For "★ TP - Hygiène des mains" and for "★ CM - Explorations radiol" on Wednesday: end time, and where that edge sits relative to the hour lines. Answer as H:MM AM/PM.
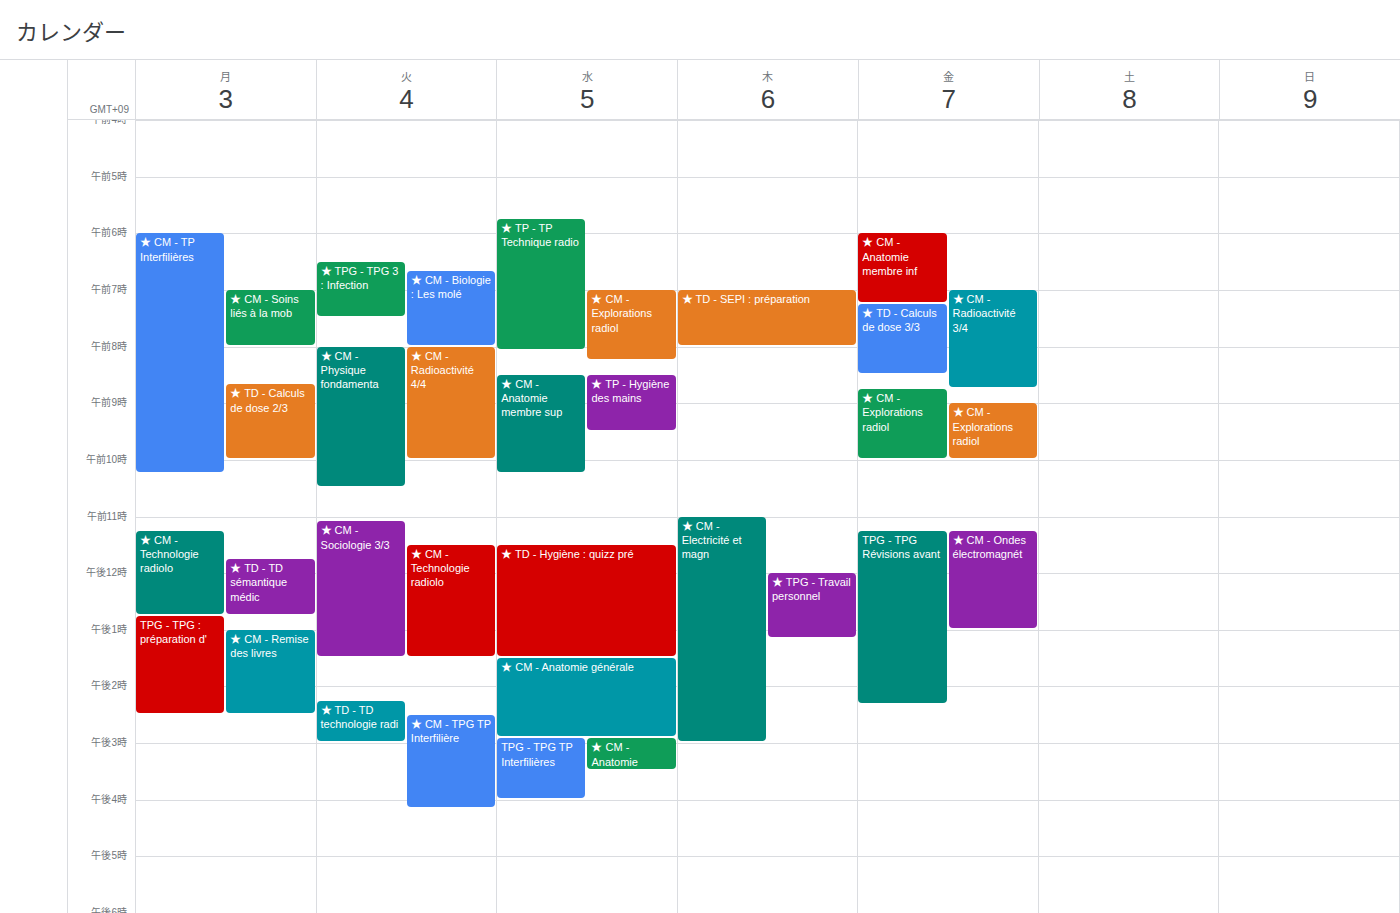
"★ TP - Hygiène des mains": 9:30 AM, halfway between the 9 AM and 10 AM lines. "★ CM - Explorations radiol": 8:15 AM, neither: a quarter of the way from the 8 AM line to the 9 AM line.